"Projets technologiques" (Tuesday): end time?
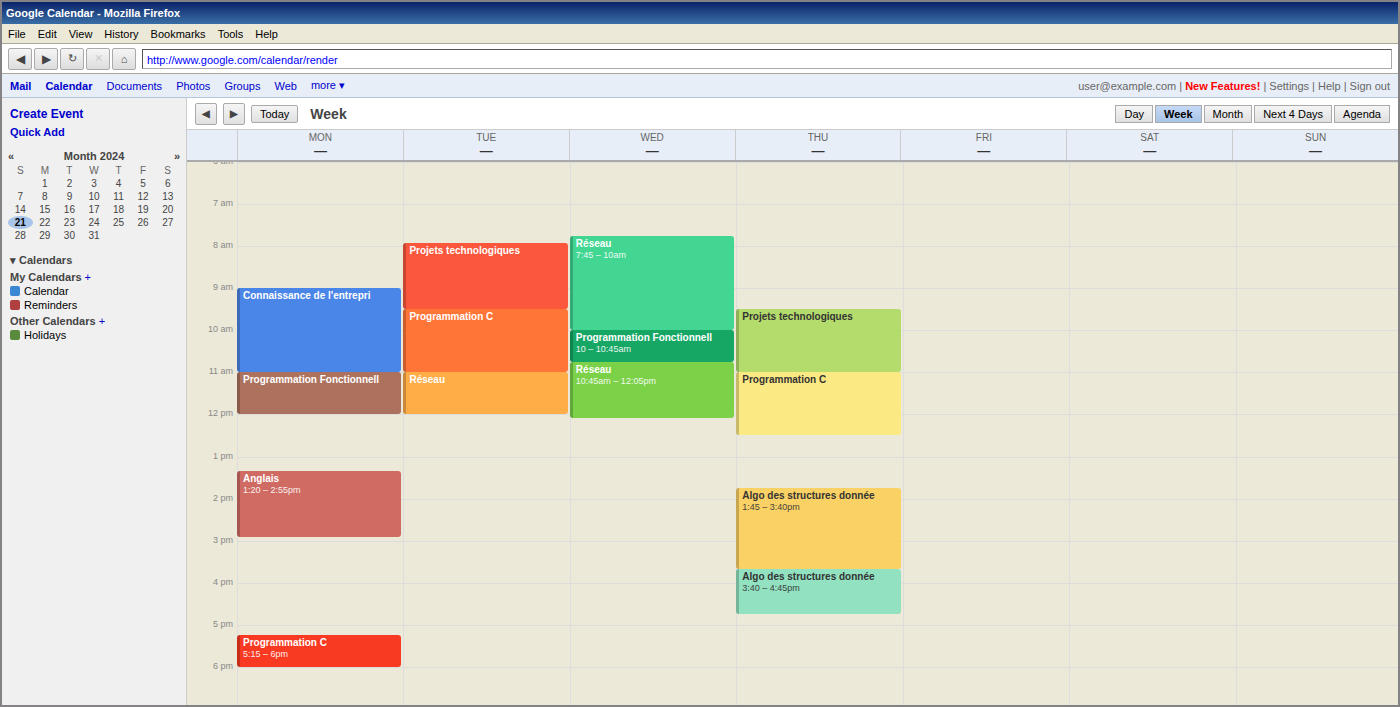
9:30 AM